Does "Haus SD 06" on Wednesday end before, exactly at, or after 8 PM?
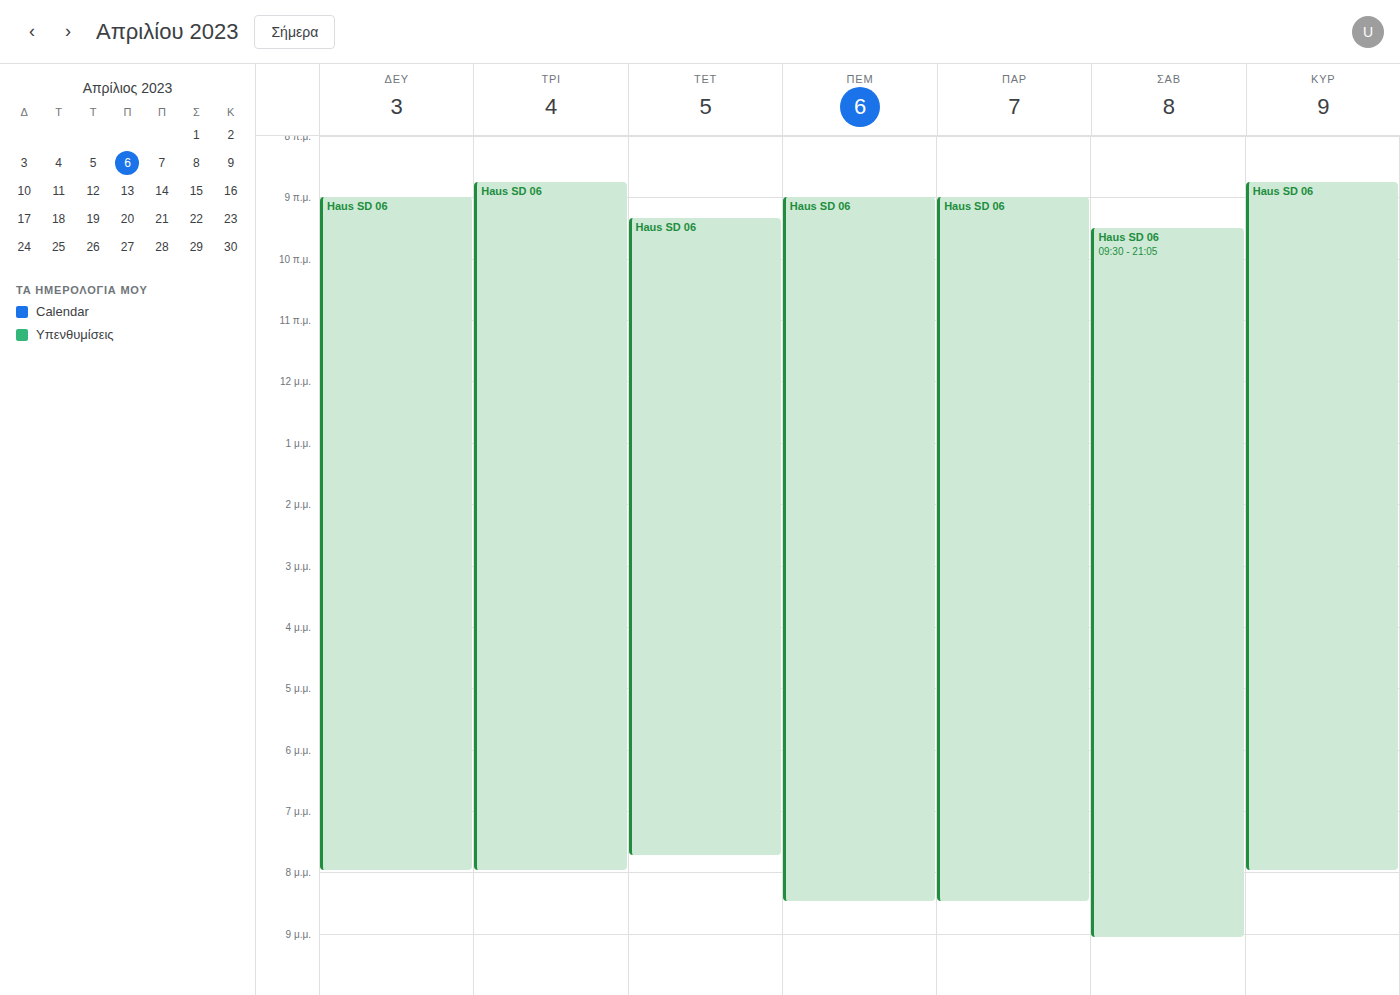
7:45 PM -- before 8 PM, 15 minutes above the 8 PM line.